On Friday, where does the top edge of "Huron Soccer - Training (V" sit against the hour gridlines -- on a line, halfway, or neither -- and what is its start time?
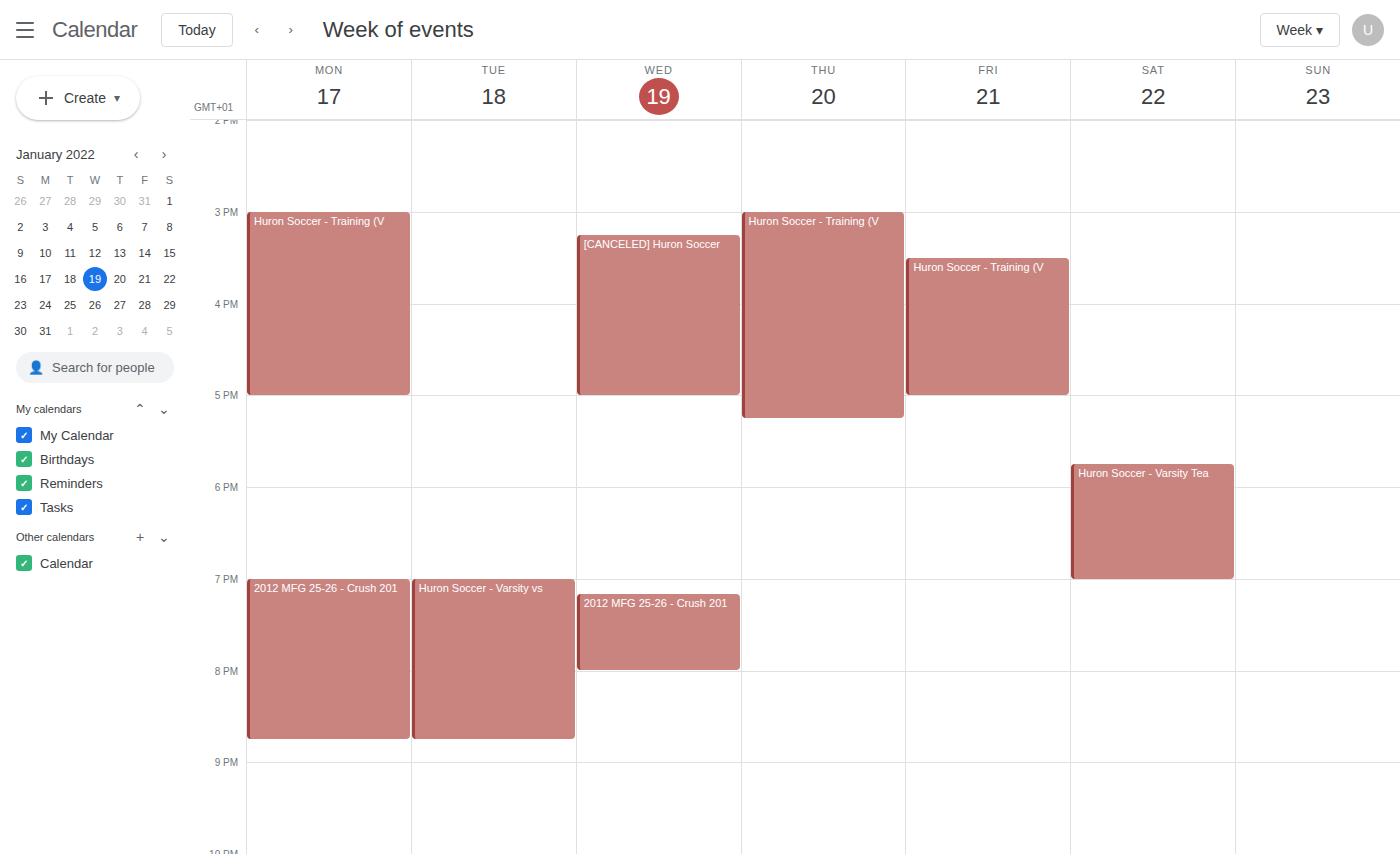
3:30 PM -- halfway between the 3 PM and 4 PM lines.